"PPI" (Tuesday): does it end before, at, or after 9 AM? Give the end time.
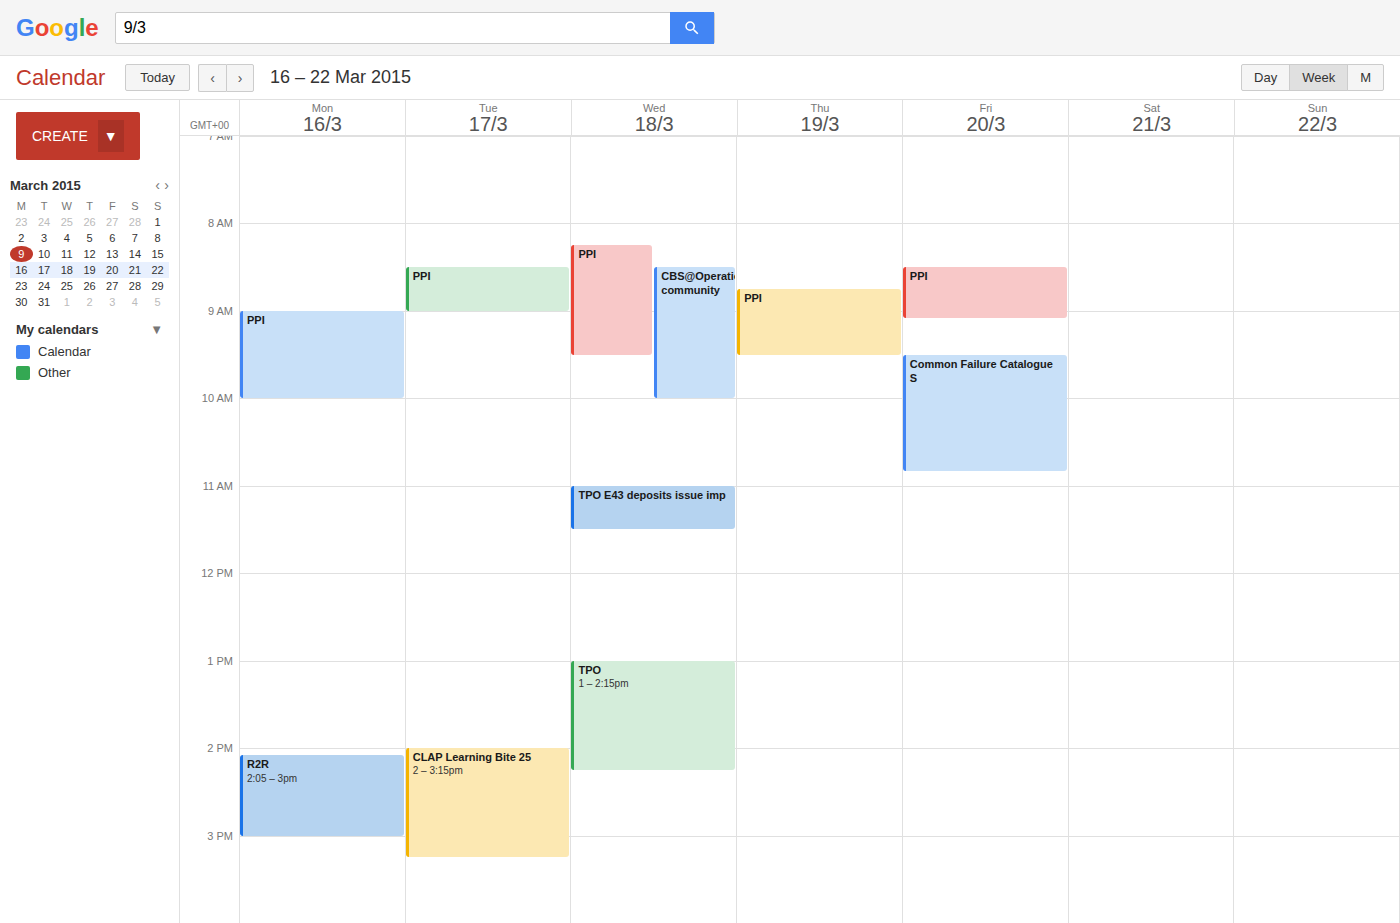
9:00 AM -- exactly at 9 AM, on the 9 AM line.